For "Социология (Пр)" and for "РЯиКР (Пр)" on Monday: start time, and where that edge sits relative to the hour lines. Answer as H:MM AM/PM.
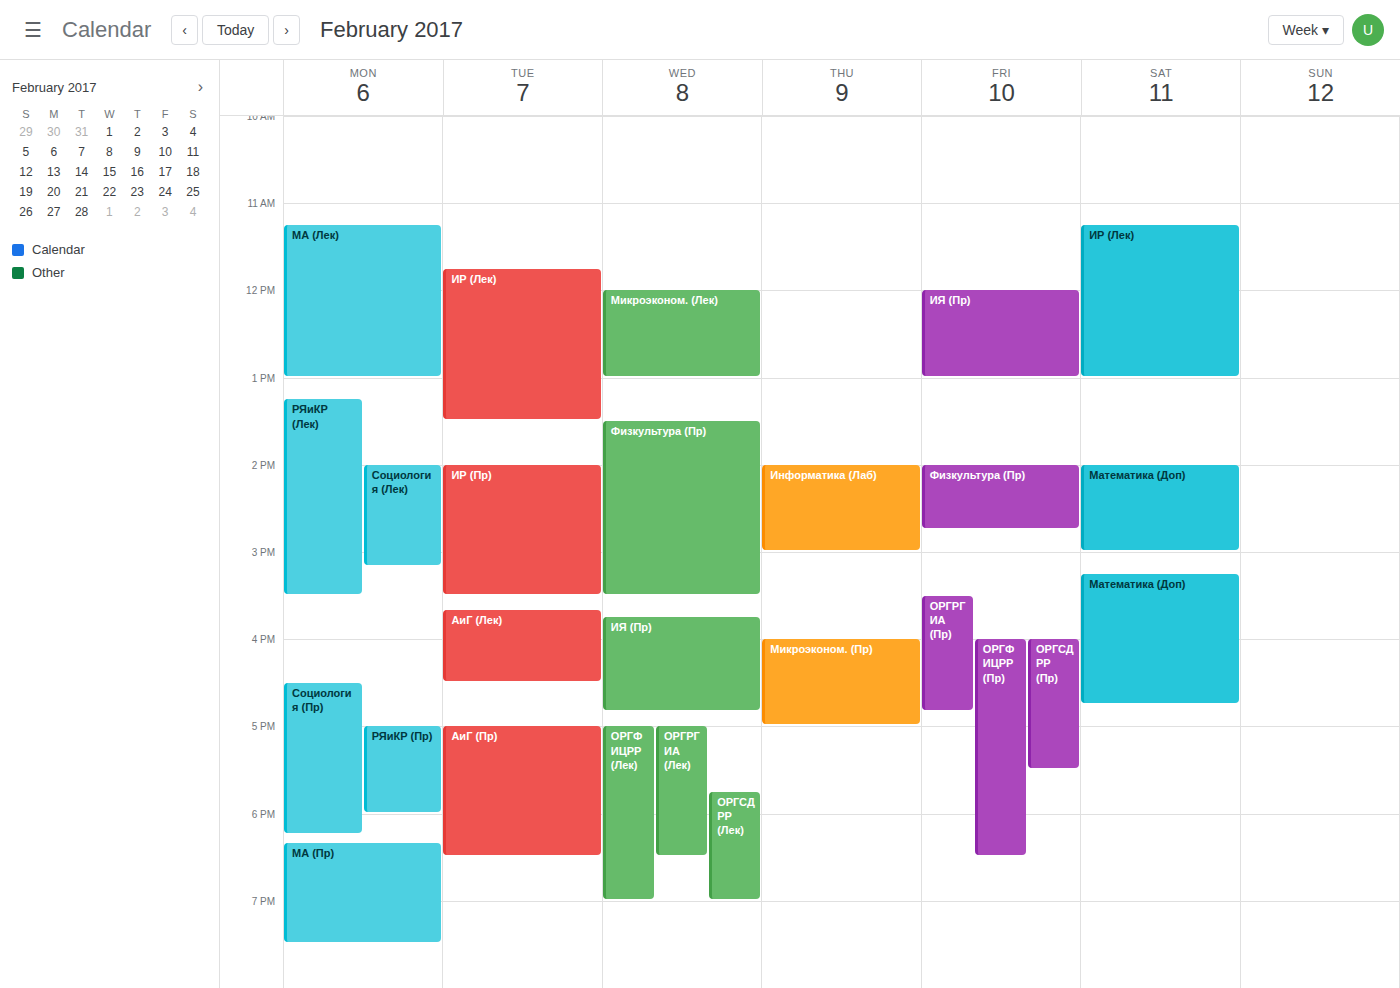
"Социология (Пр)": 4:30 PM, halfway between the 4 PM and 5 PM lines. "РЯиКР (Пр)": 5:00 PM, exactly on the 5 PM line.